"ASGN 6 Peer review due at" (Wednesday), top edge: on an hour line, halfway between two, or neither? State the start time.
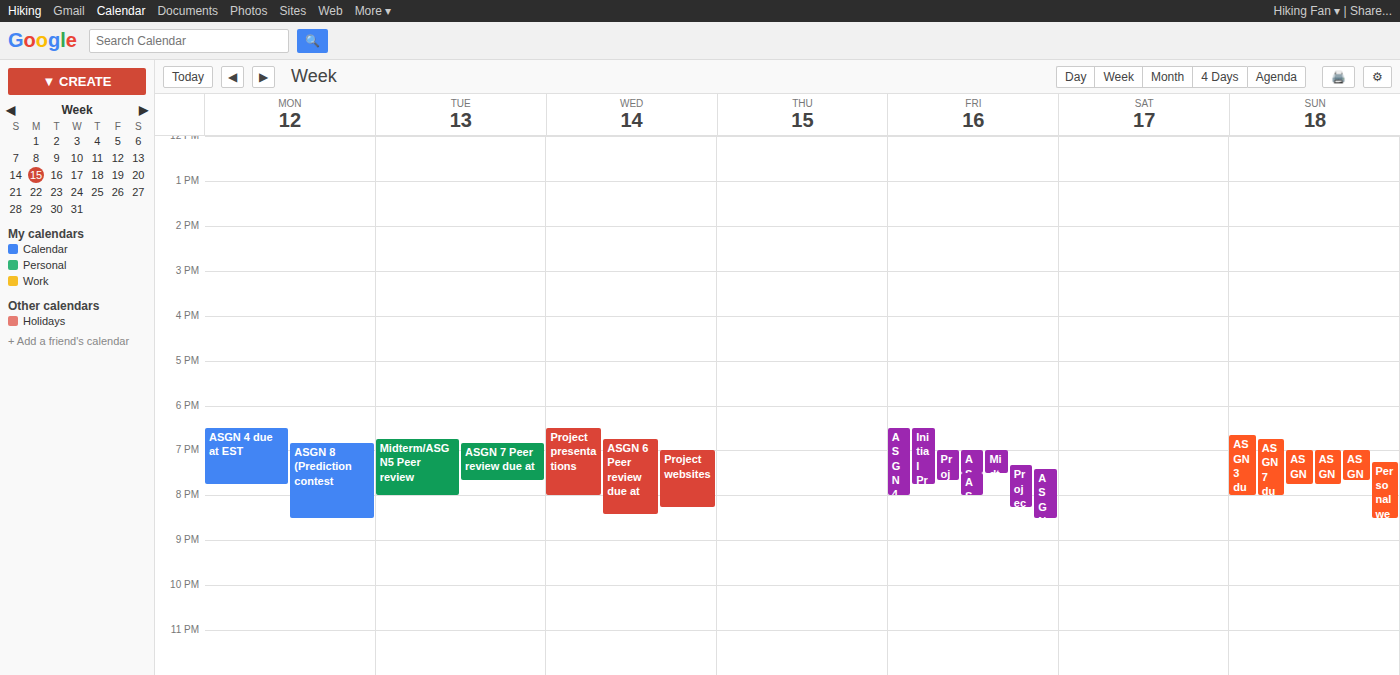
6:45 PM -- neither: three quarters of the way from the 6 PM line to the 7 PM line.